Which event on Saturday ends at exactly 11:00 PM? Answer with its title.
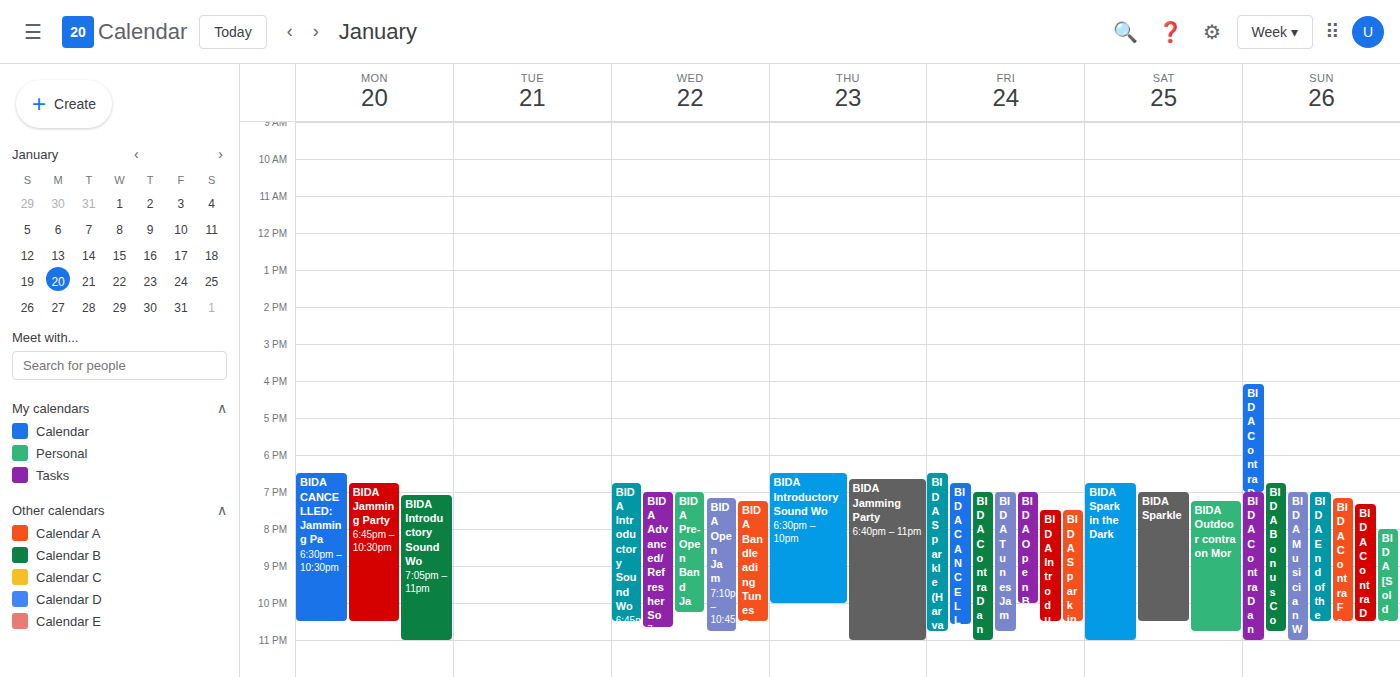
"BIDA Spark in the Dark"